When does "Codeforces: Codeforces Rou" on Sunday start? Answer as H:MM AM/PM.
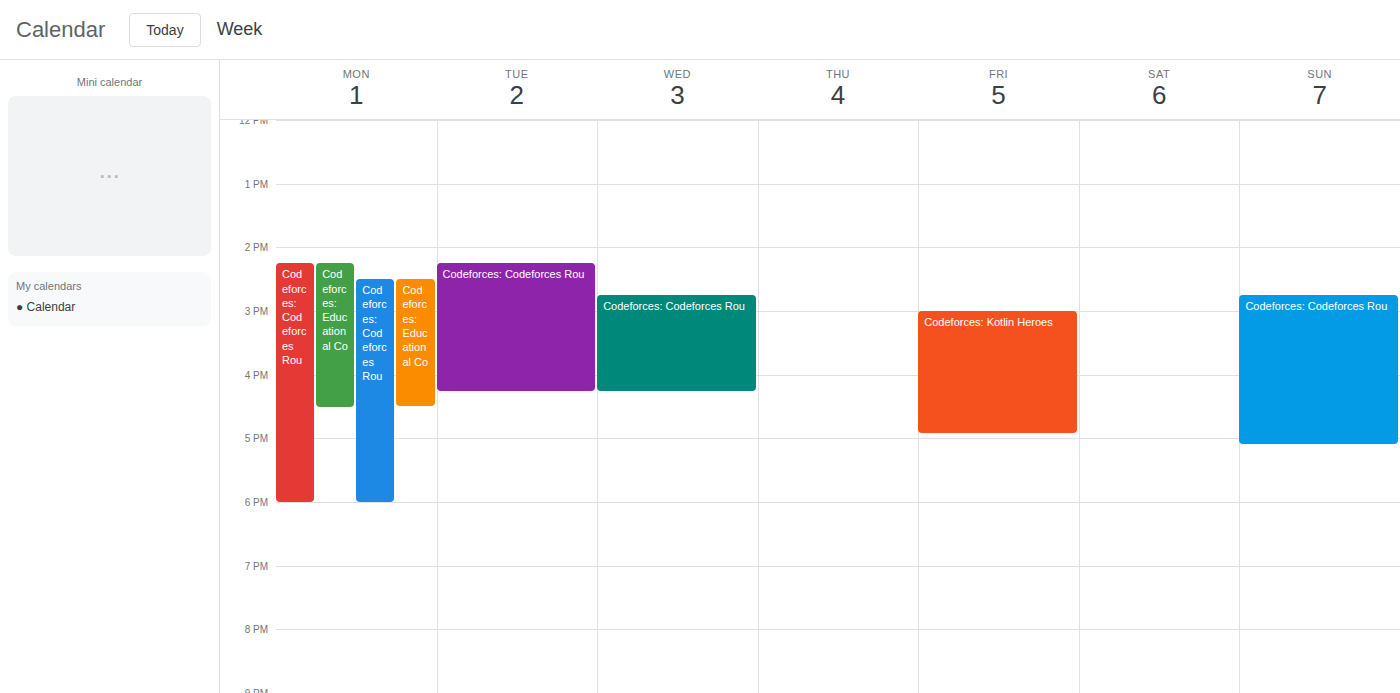
2:45 PM